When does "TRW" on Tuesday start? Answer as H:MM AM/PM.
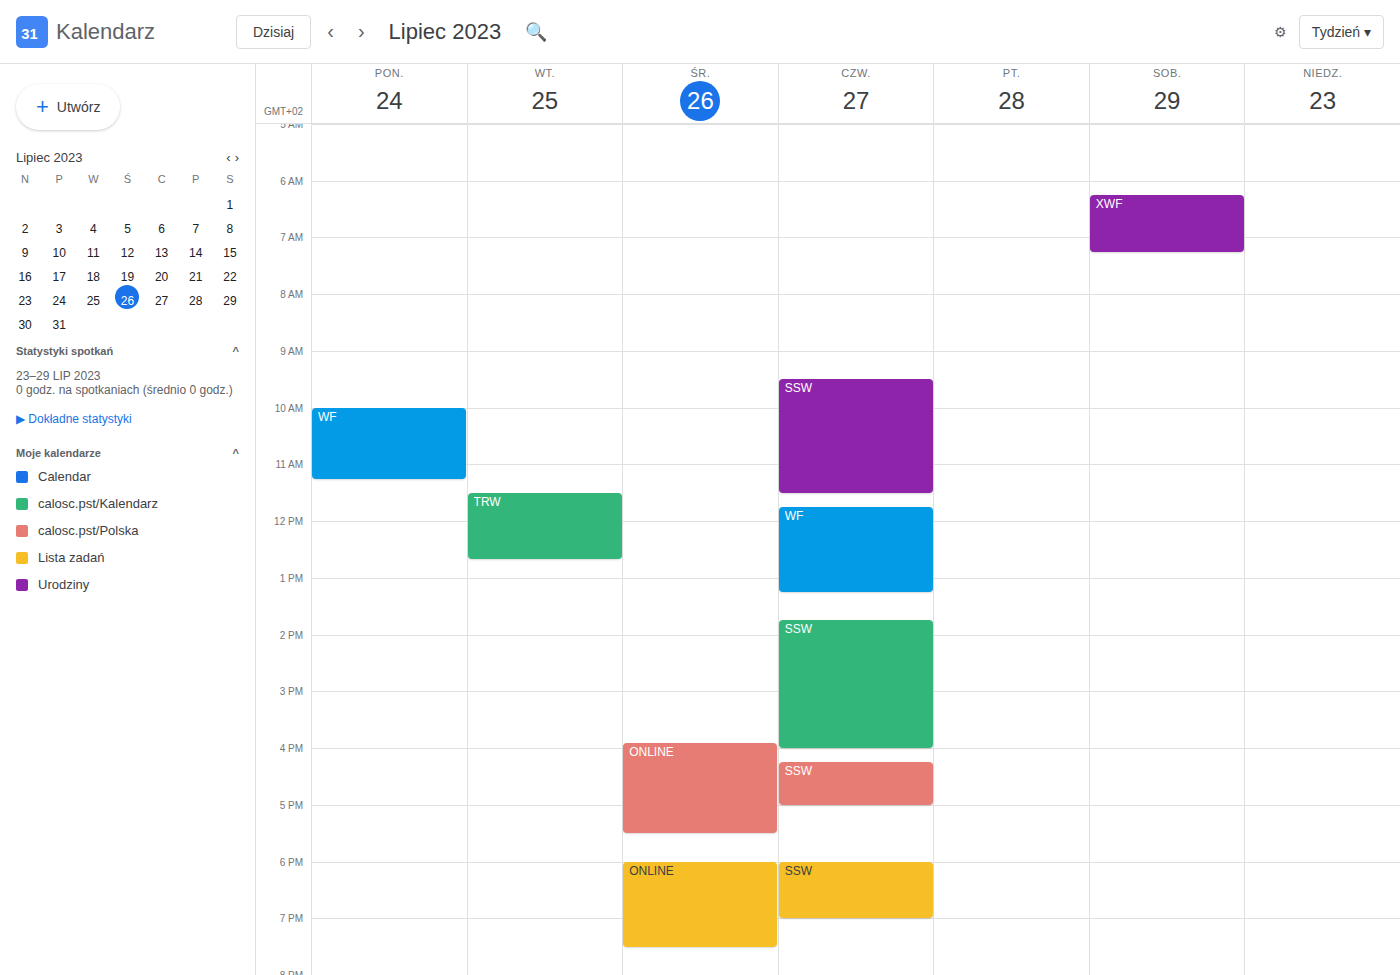
11:30 AM